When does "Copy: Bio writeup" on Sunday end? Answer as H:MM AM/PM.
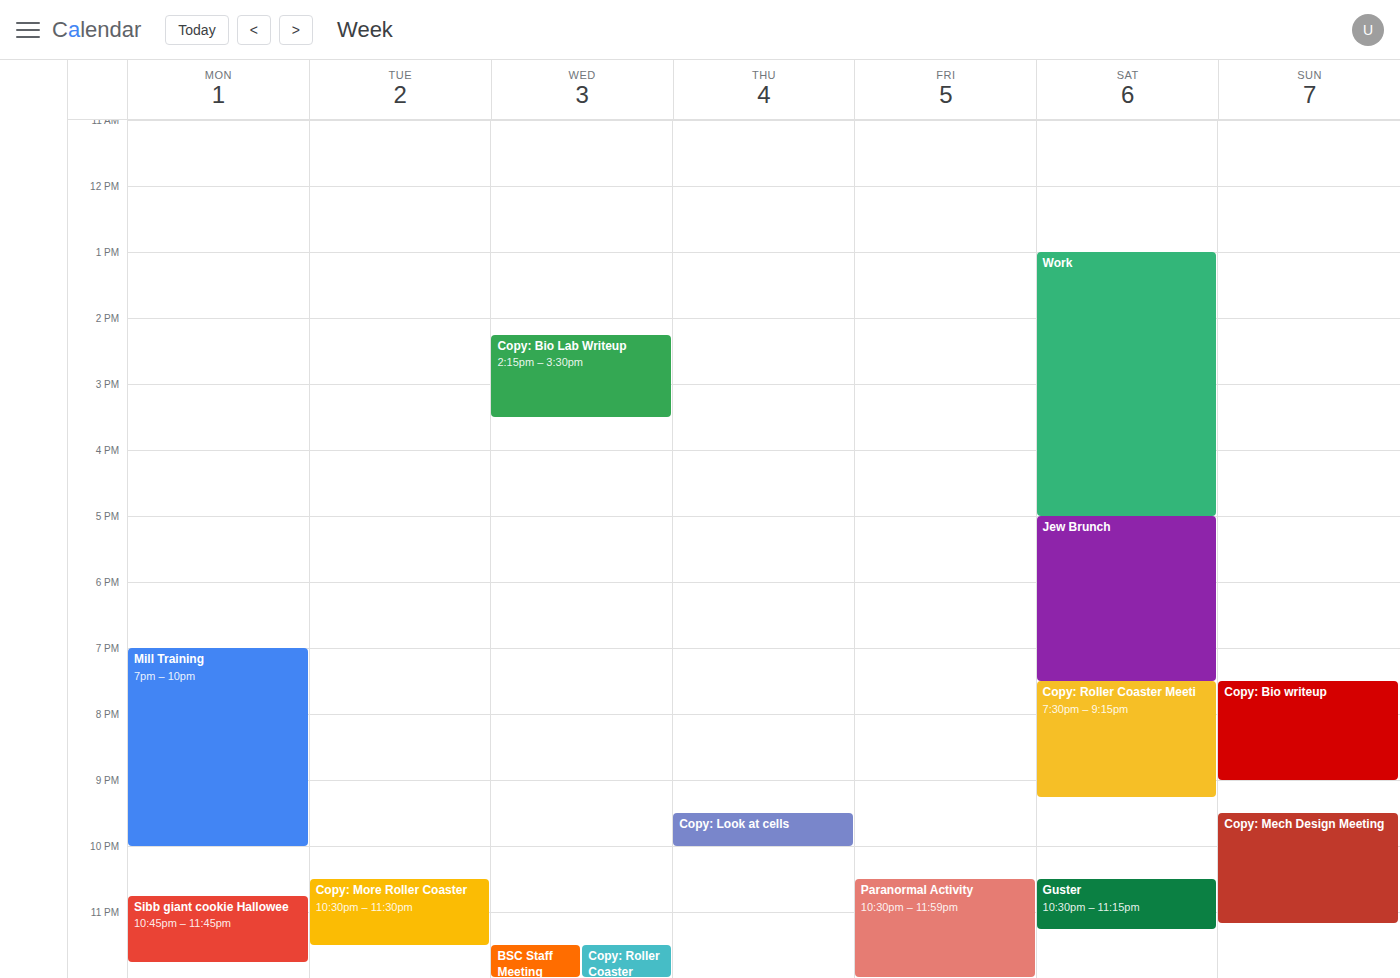
9:00 PM